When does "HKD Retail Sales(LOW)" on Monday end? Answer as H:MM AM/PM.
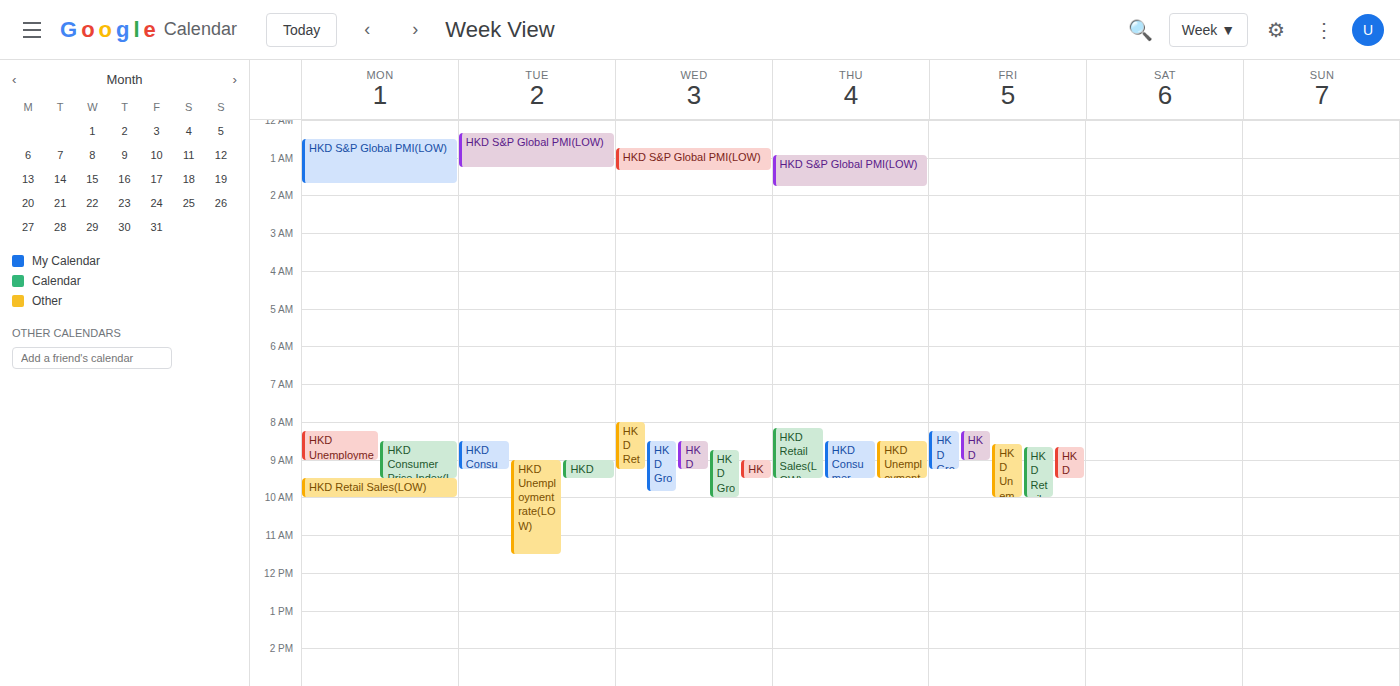
10:00 AM